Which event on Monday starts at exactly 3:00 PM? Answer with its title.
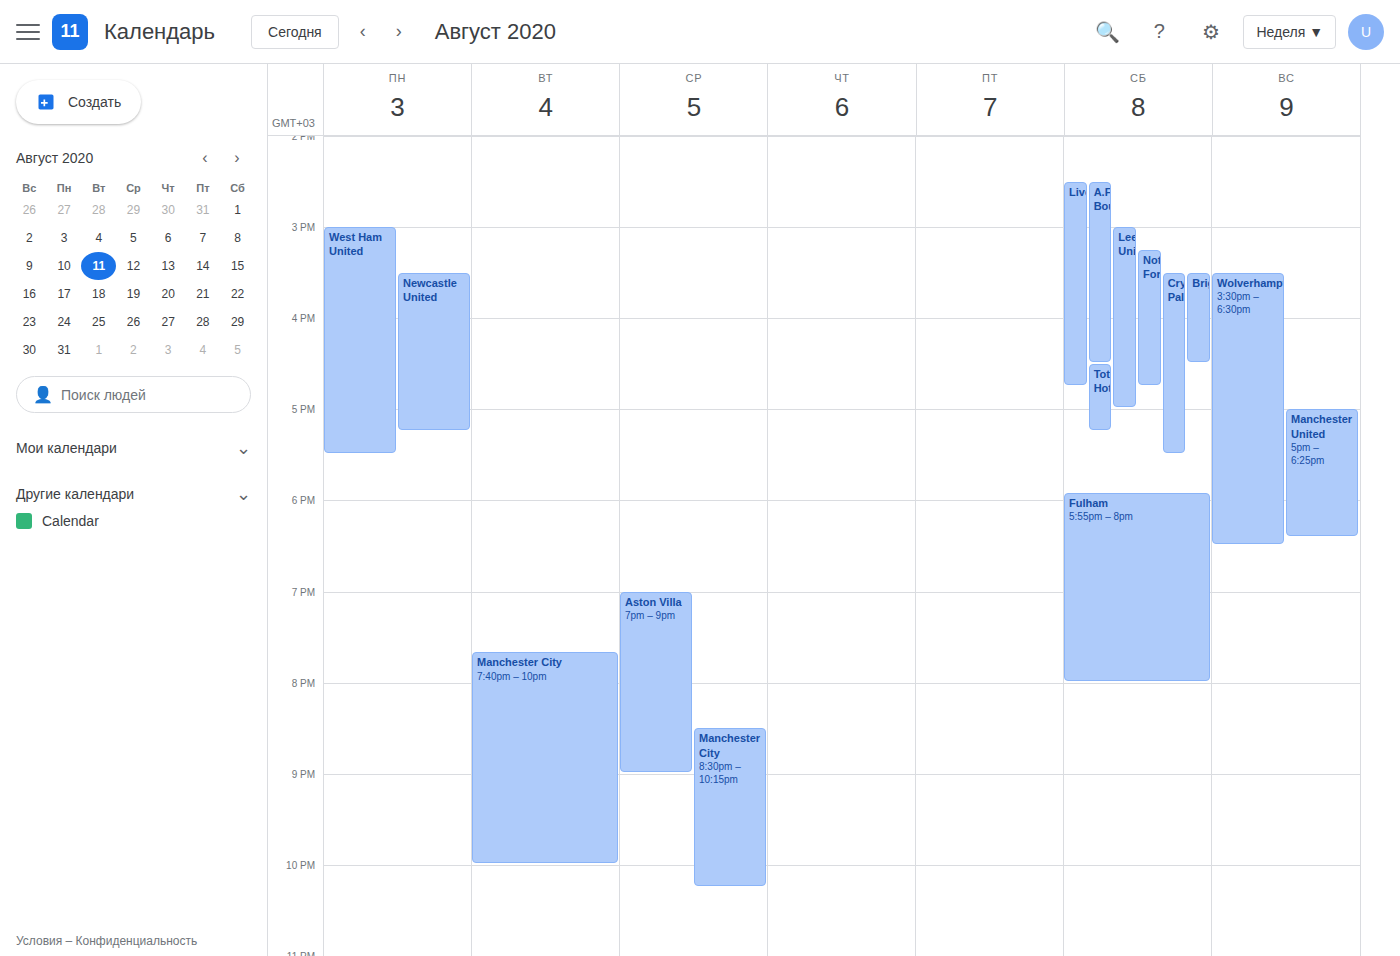
"West Ham United"